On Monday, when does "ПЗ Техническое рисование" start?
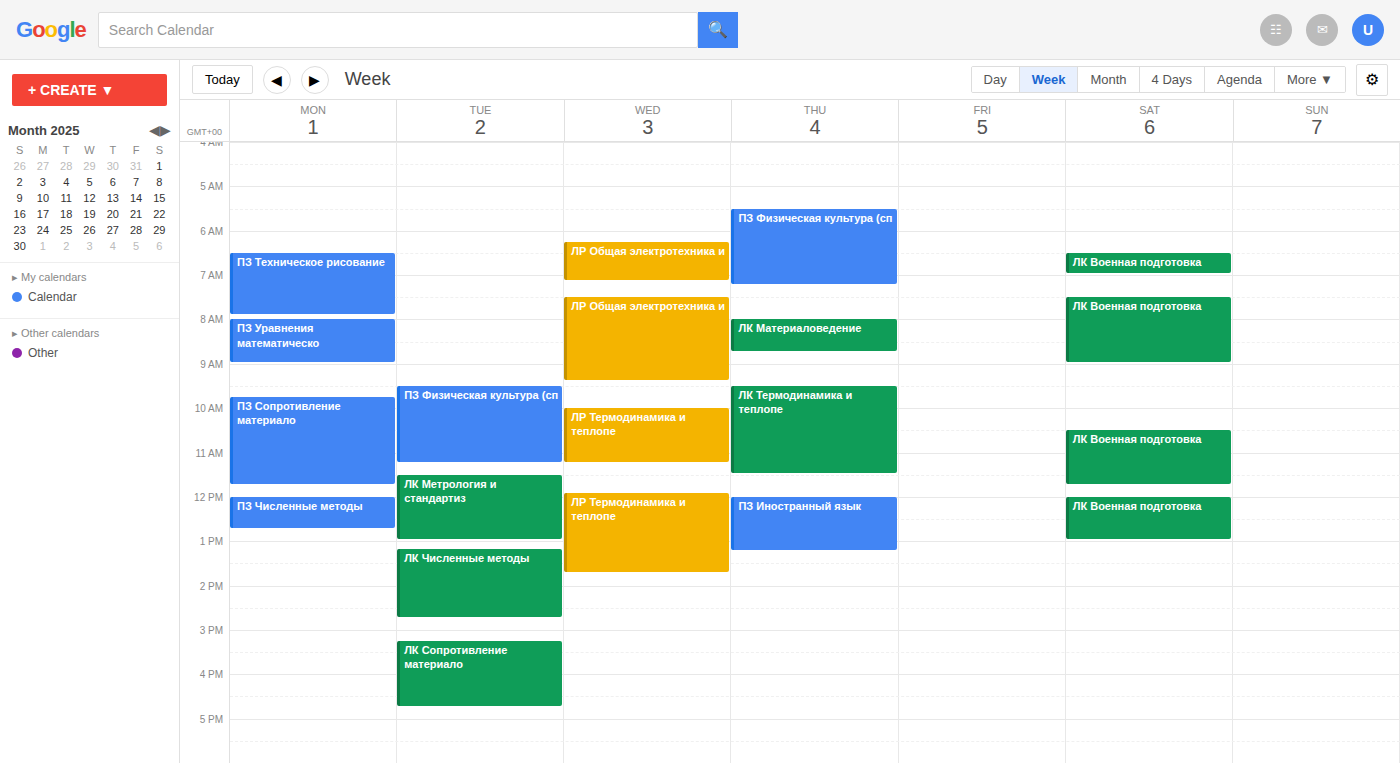
6:30 AM